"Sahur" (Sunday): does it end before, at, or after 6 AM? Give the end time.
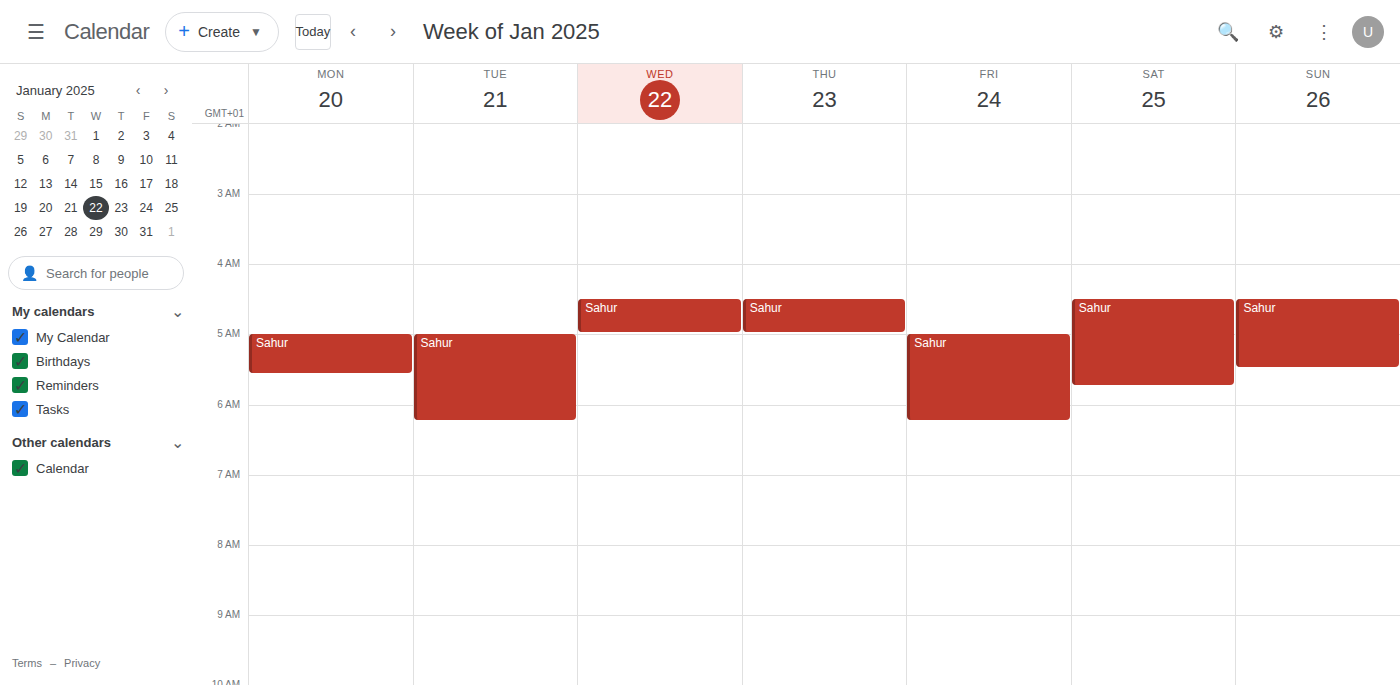
5:30 AM -- before 6 AM, 30 minutes above the 6 AM line.